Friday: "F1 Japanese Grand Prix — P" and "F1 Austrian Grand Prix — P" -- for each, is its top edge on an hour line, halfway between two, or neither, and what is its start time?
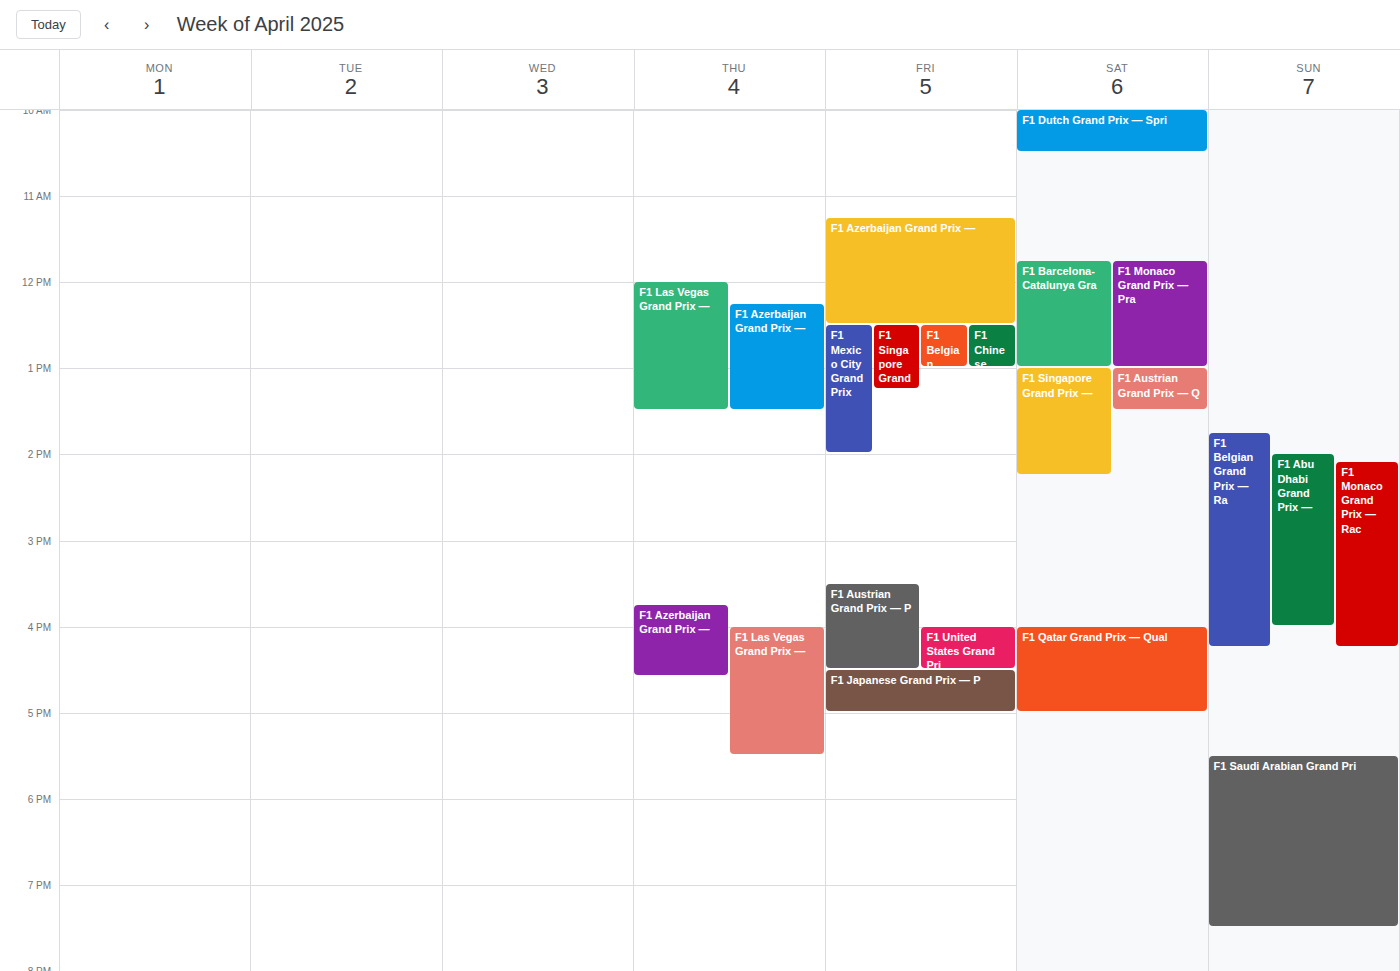
"F1 Japanese Grand Prix — P": 4:30 PM, halfway between the 4 PM and 5 PM lines. "F1 Austrian Grand Prix — P": 3:30 PM, halfway between the 3 PM and 4 PM lines.